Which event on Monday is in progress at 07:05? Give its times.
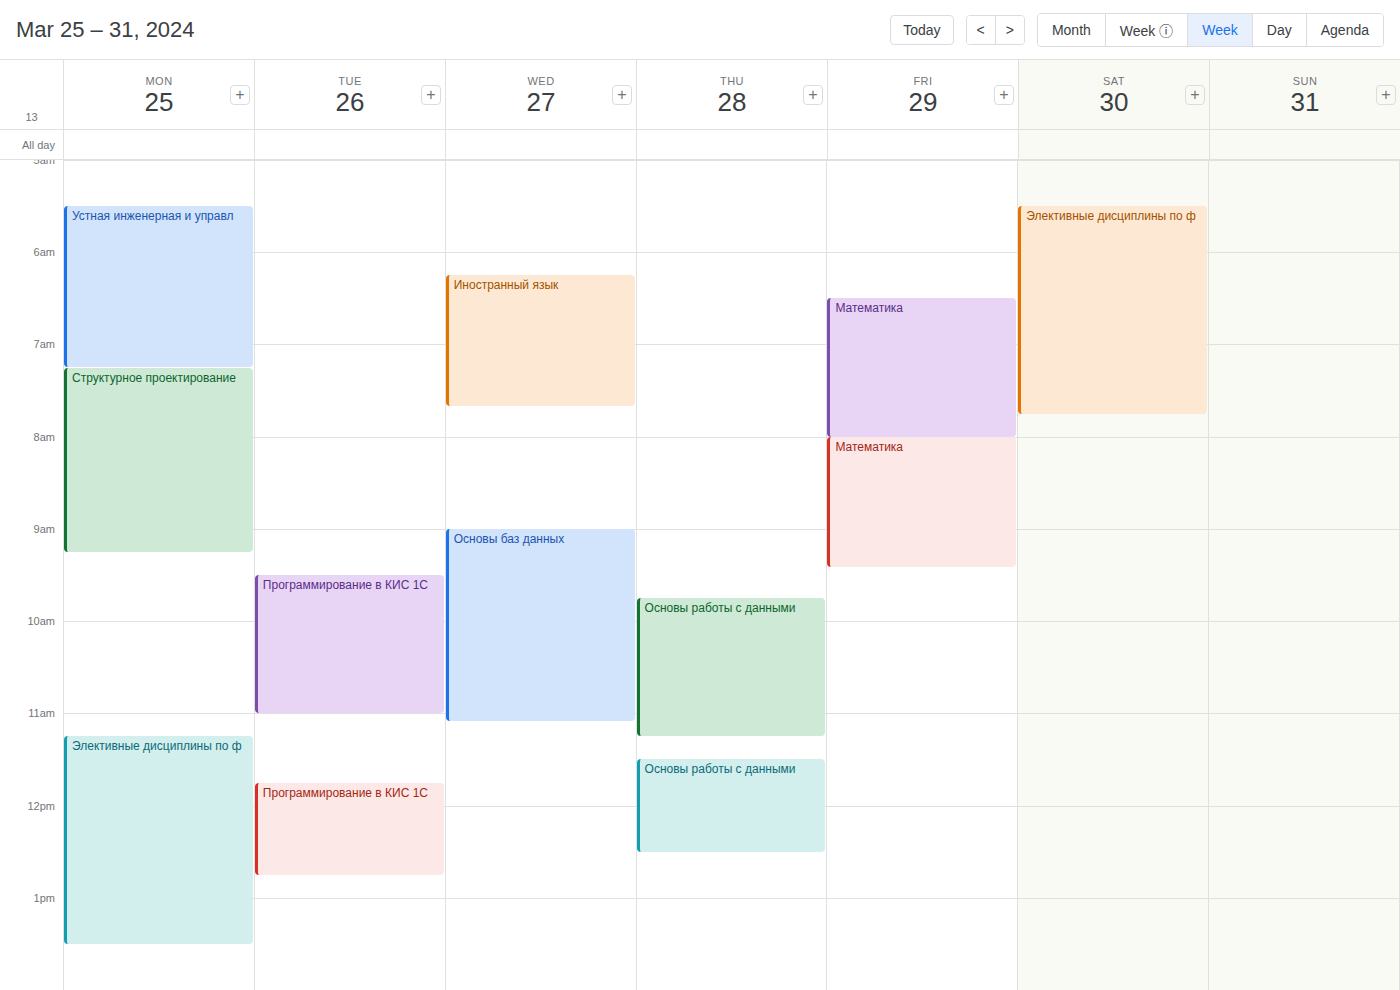
"Устная инженерная и управл", 05:30 to 07:15